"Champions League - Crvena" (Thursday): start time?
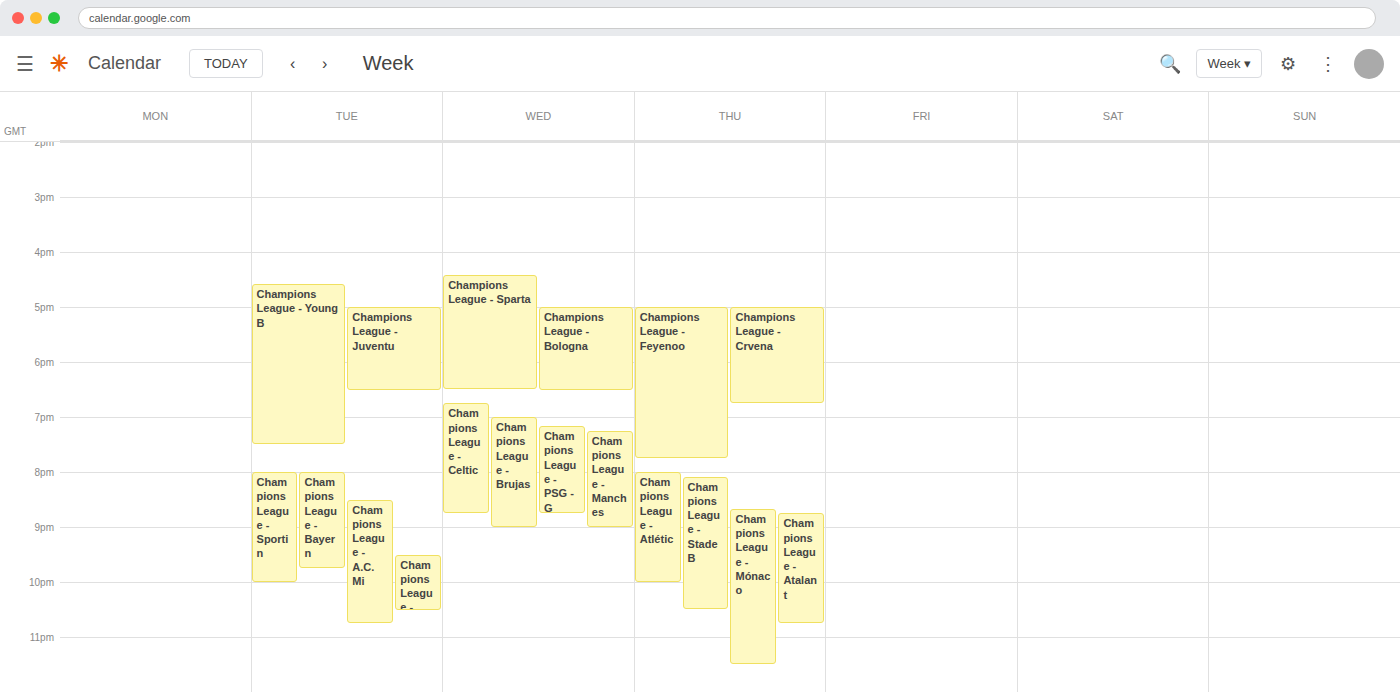
5:00 PM